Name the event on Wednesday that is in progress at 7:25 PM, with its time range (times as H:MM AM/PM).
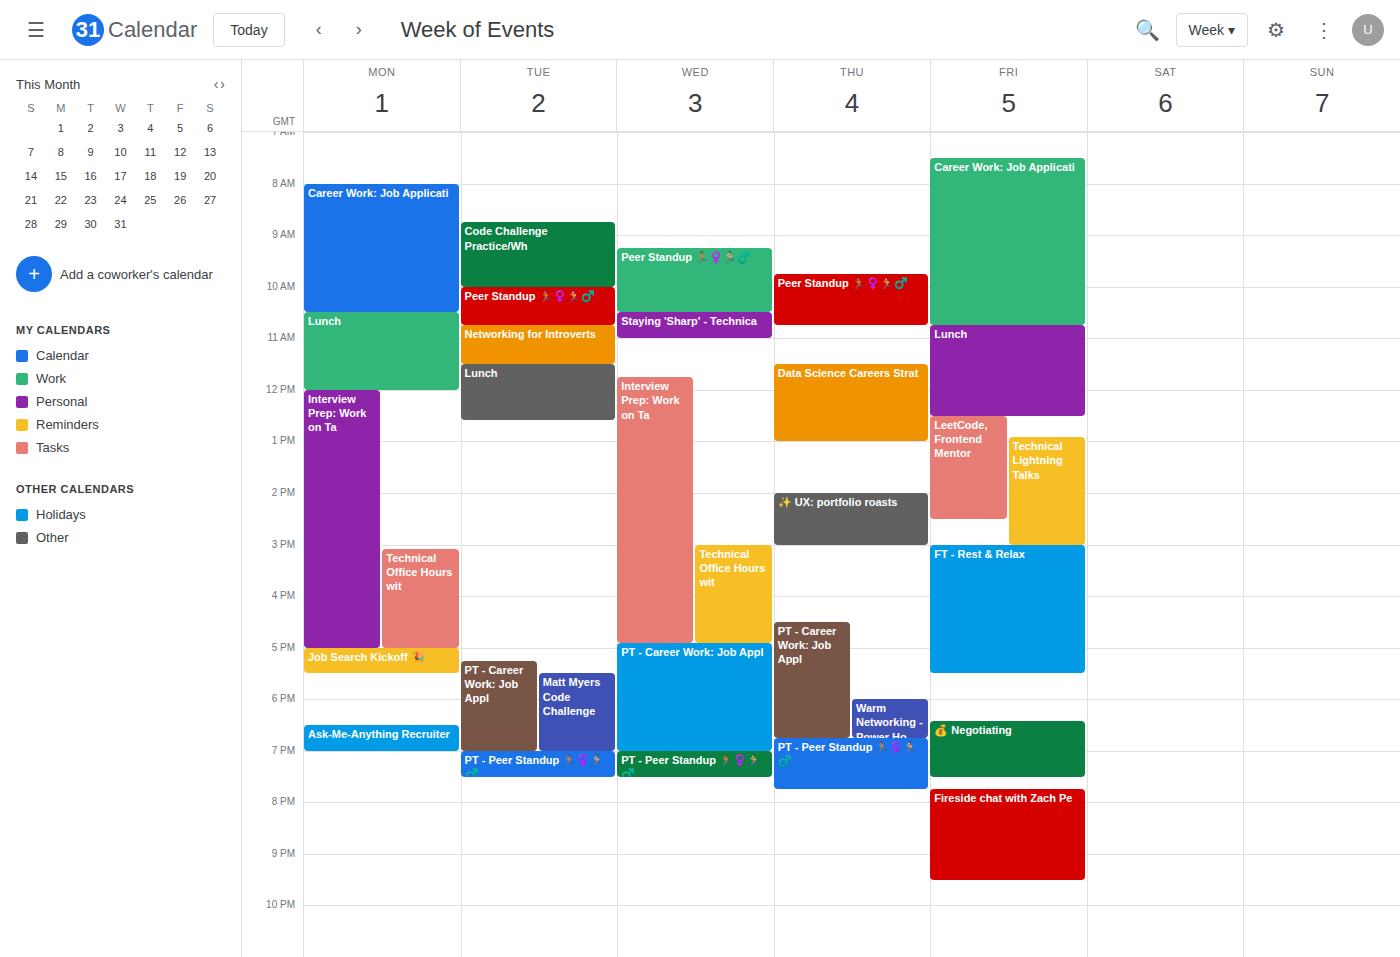
"PT - Peer Standup 🏃🏽♀️🏃🏻♂️", 7:00 PM to 7:30 PM